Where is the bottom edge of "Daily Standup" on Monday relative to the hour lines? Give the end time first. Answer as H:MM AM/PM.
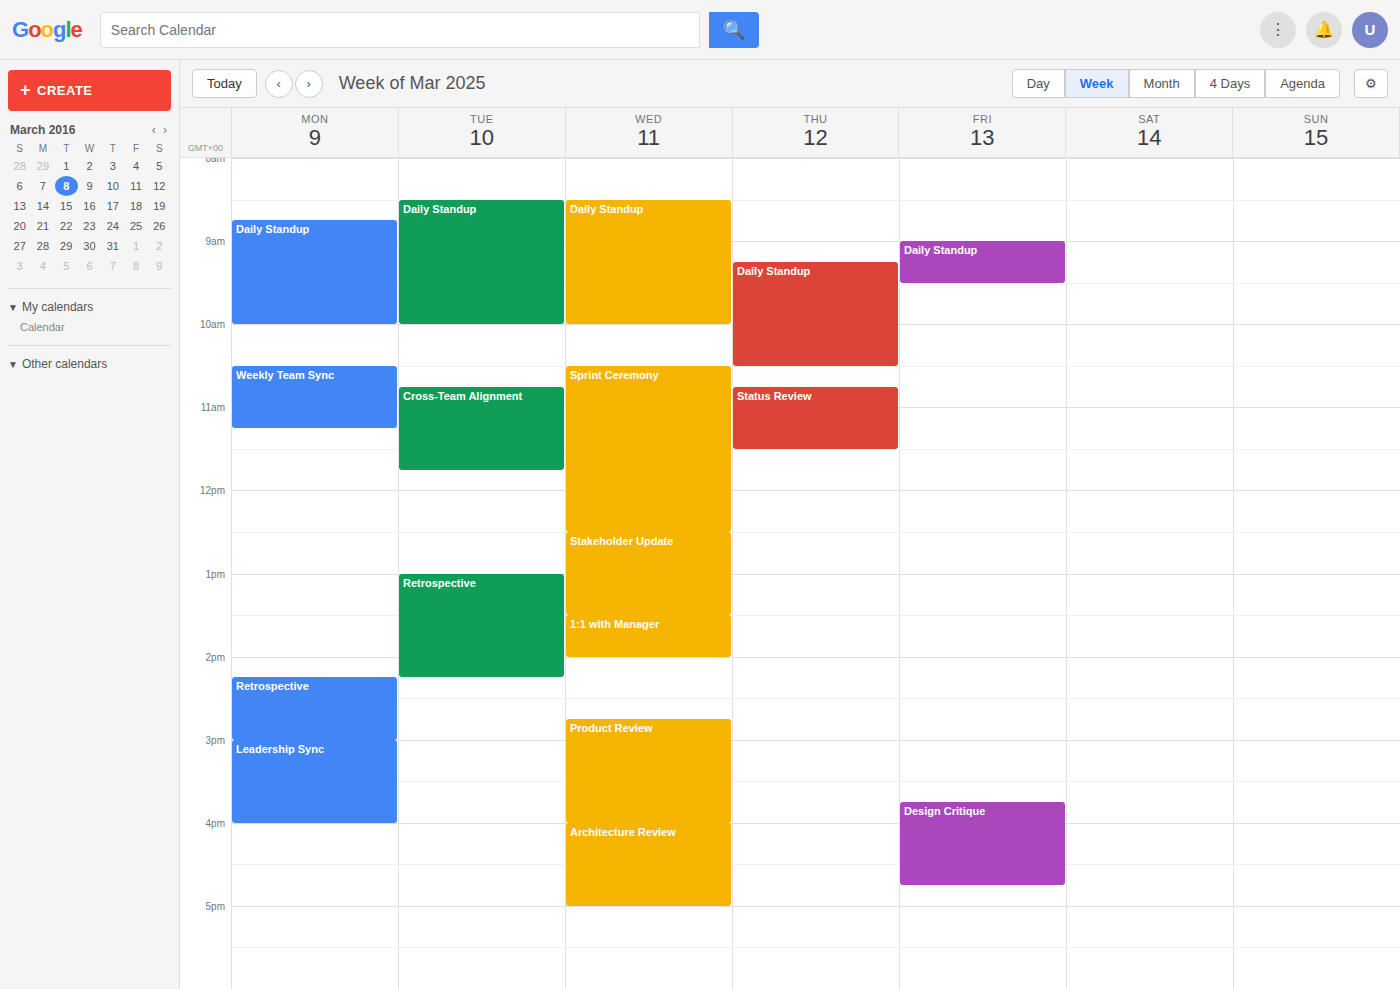
10:00 AM -- exactly on the 10 AM line.